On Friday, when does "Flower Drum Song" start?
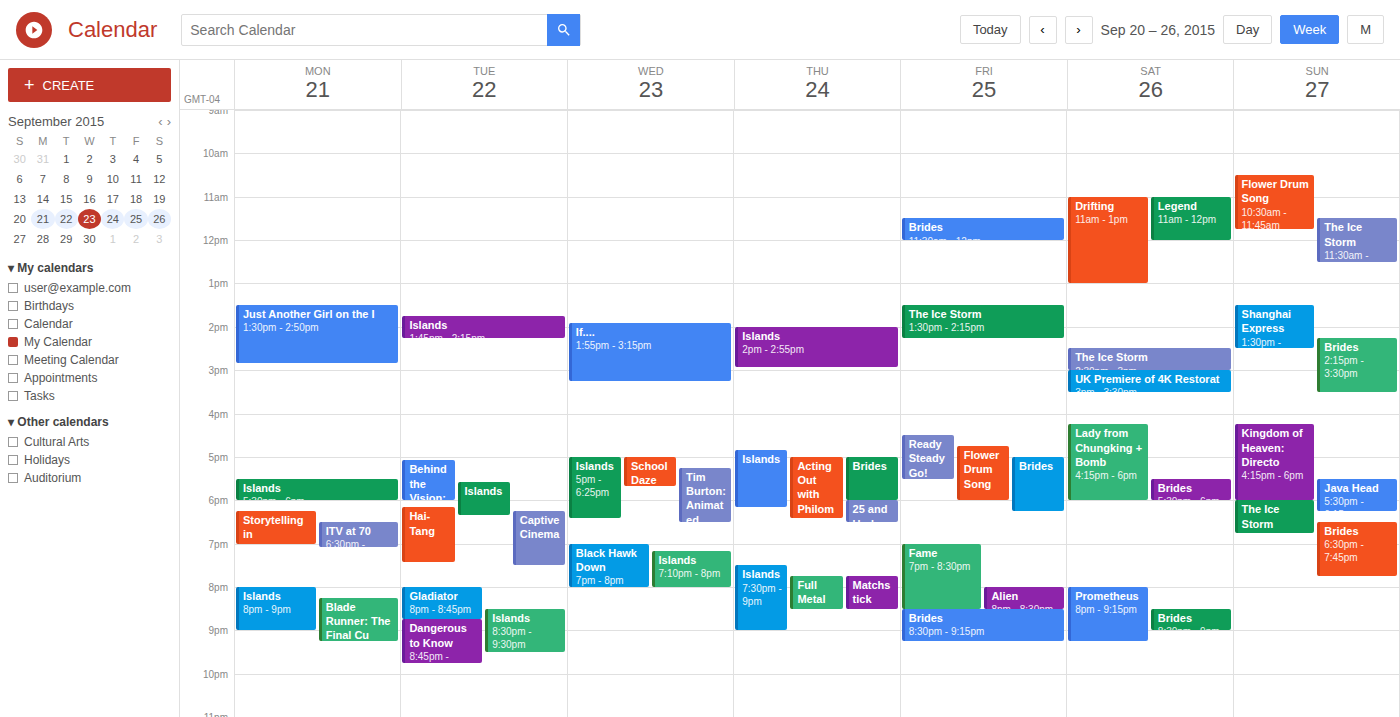
4:45 PM